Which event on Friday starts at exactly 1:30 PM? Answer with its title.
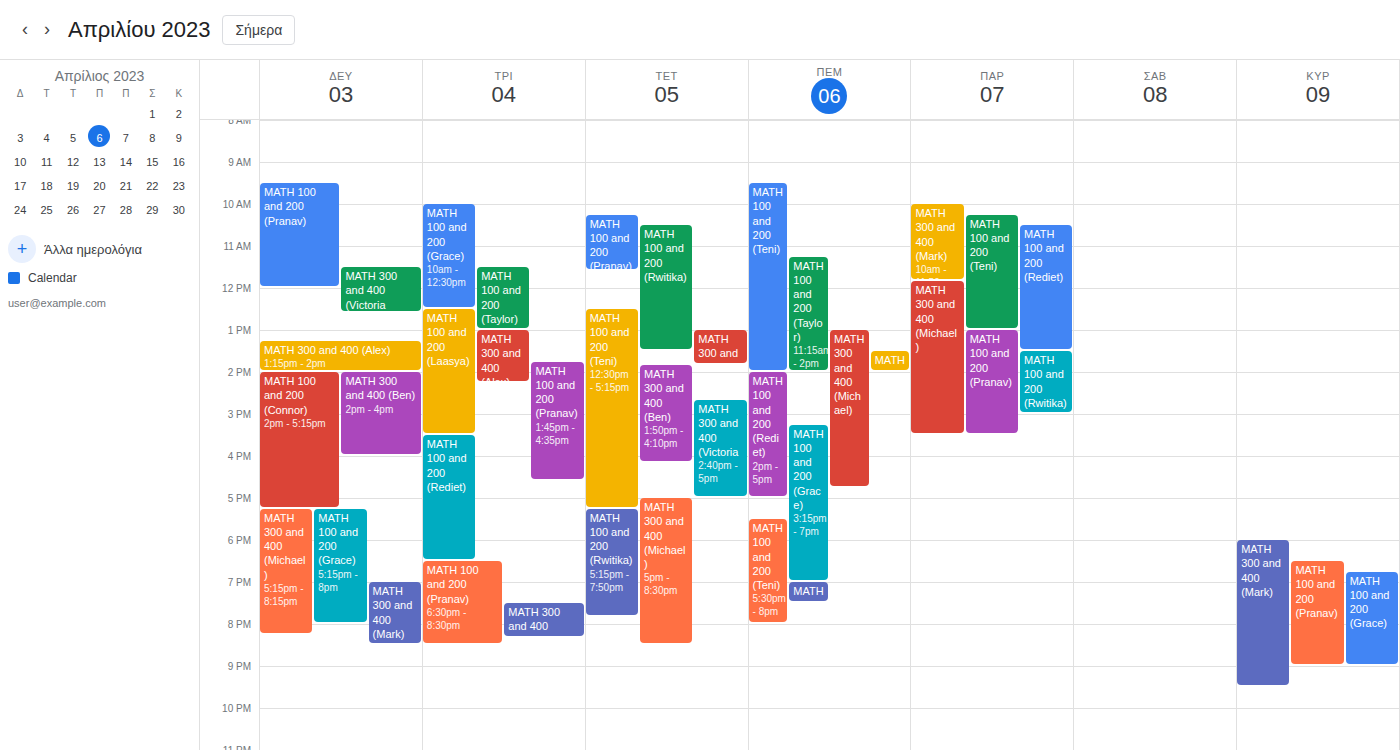
"MATH 100 and 200 (Rwitika)"